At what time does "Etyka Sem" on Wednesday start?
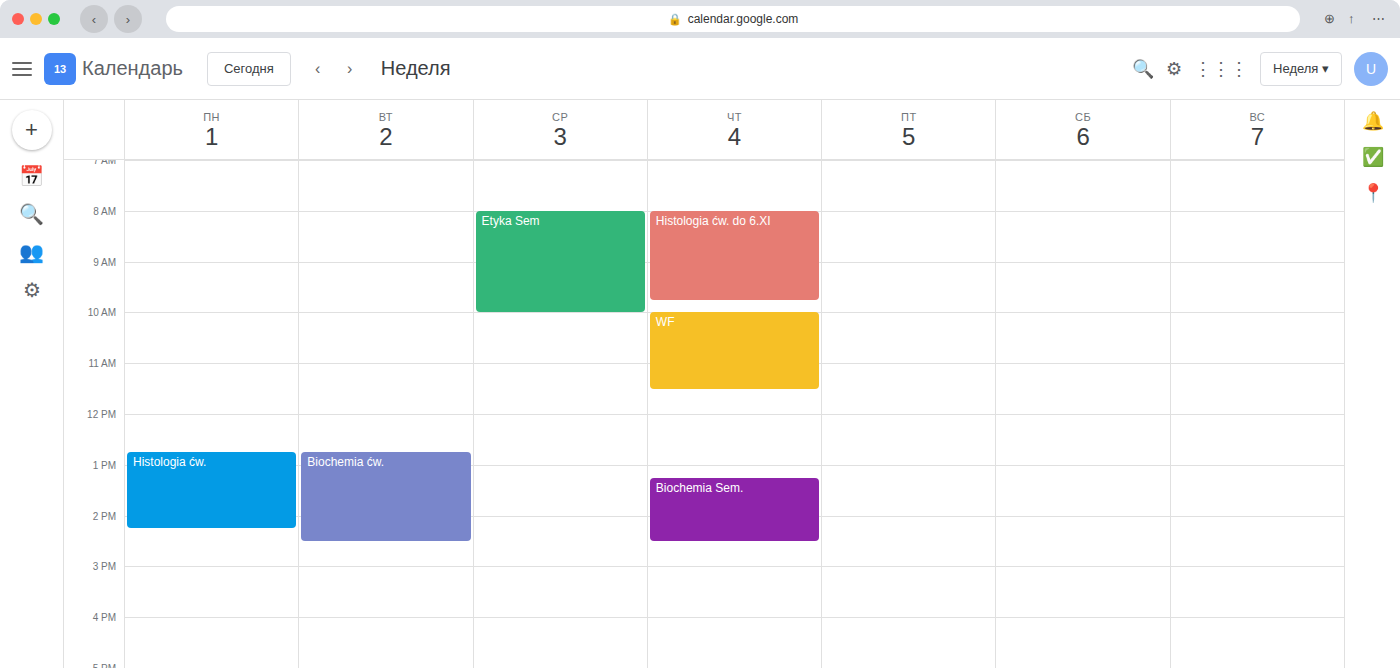
8:00 AM